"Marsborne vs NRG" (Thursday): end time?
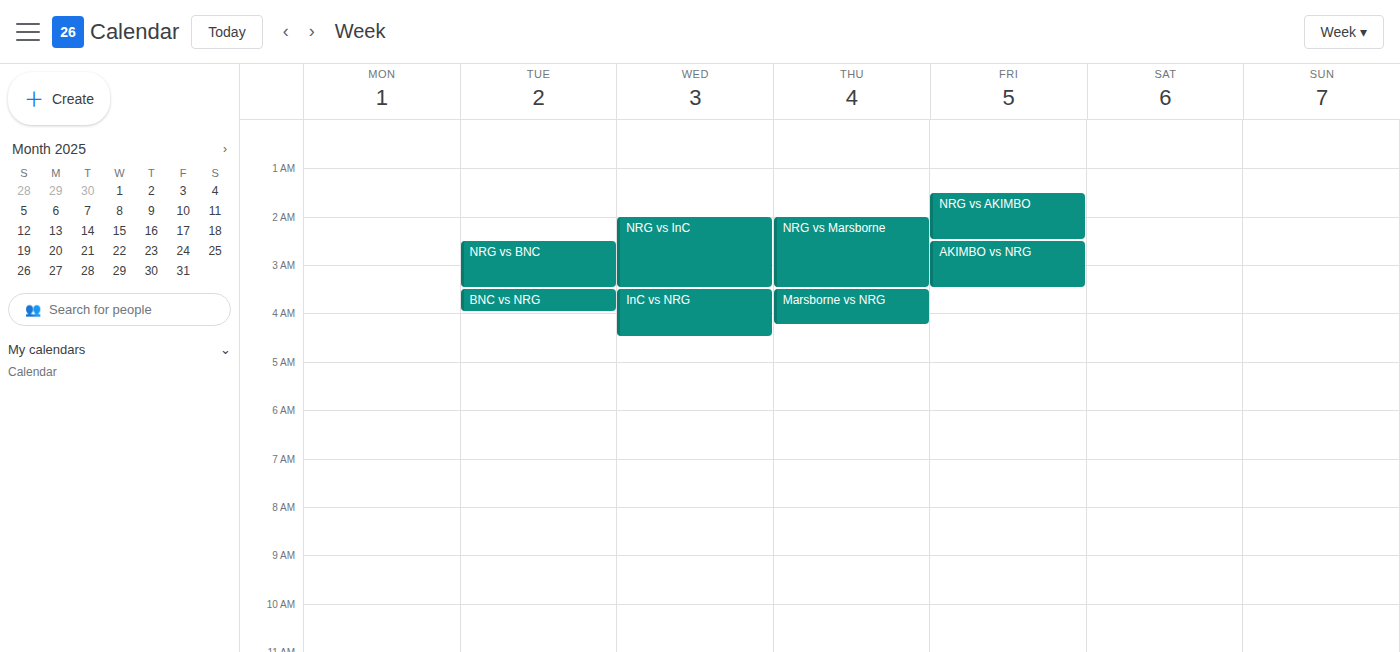
4:15 AM